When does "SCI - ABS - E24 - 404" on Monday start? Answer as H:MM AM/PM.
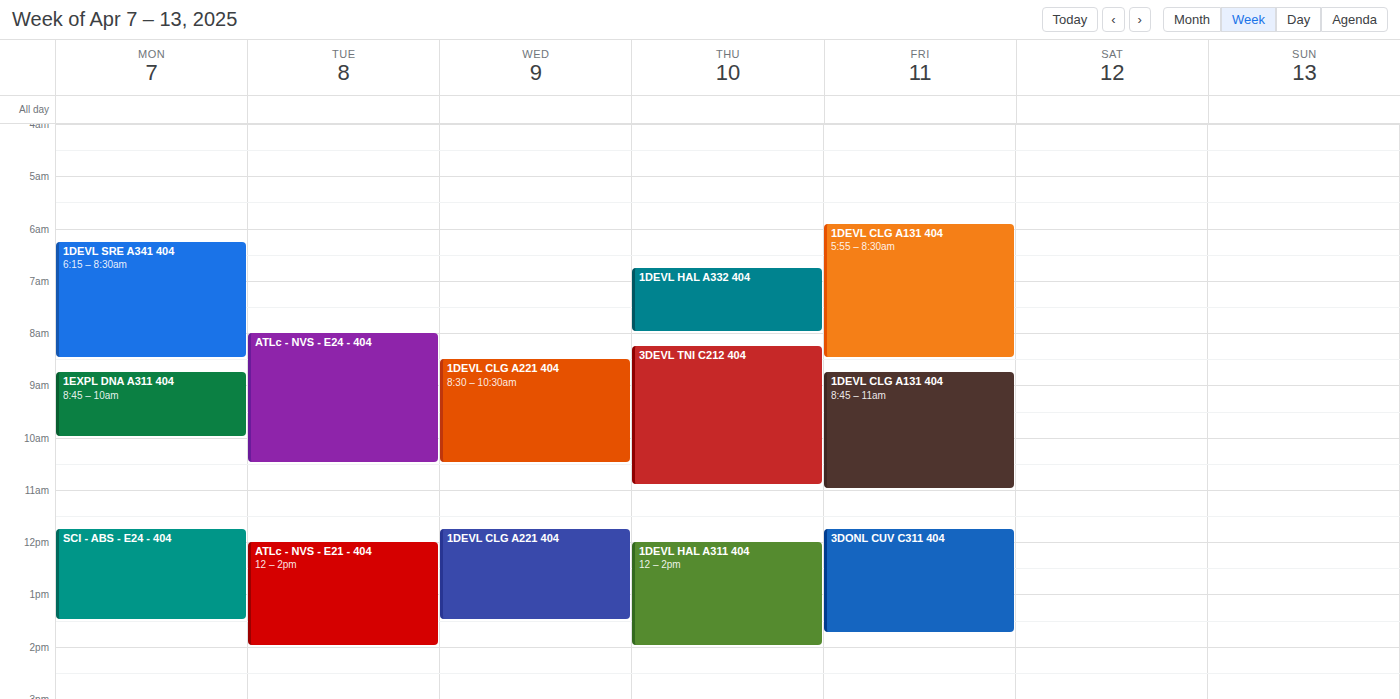
11:45 AM